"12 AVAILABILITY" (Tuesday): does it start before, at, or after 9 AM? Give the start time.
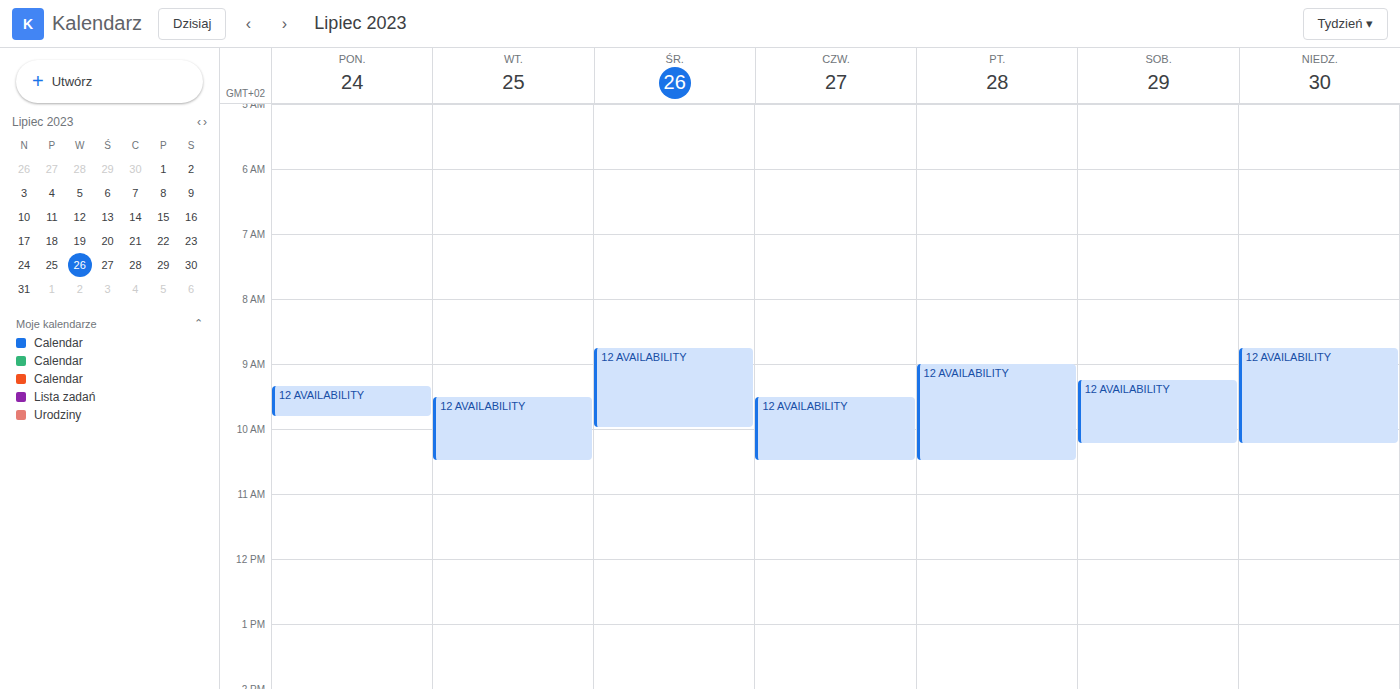
9:30 AM -- after 9 AM, 30 minutes below the 9 AM line.